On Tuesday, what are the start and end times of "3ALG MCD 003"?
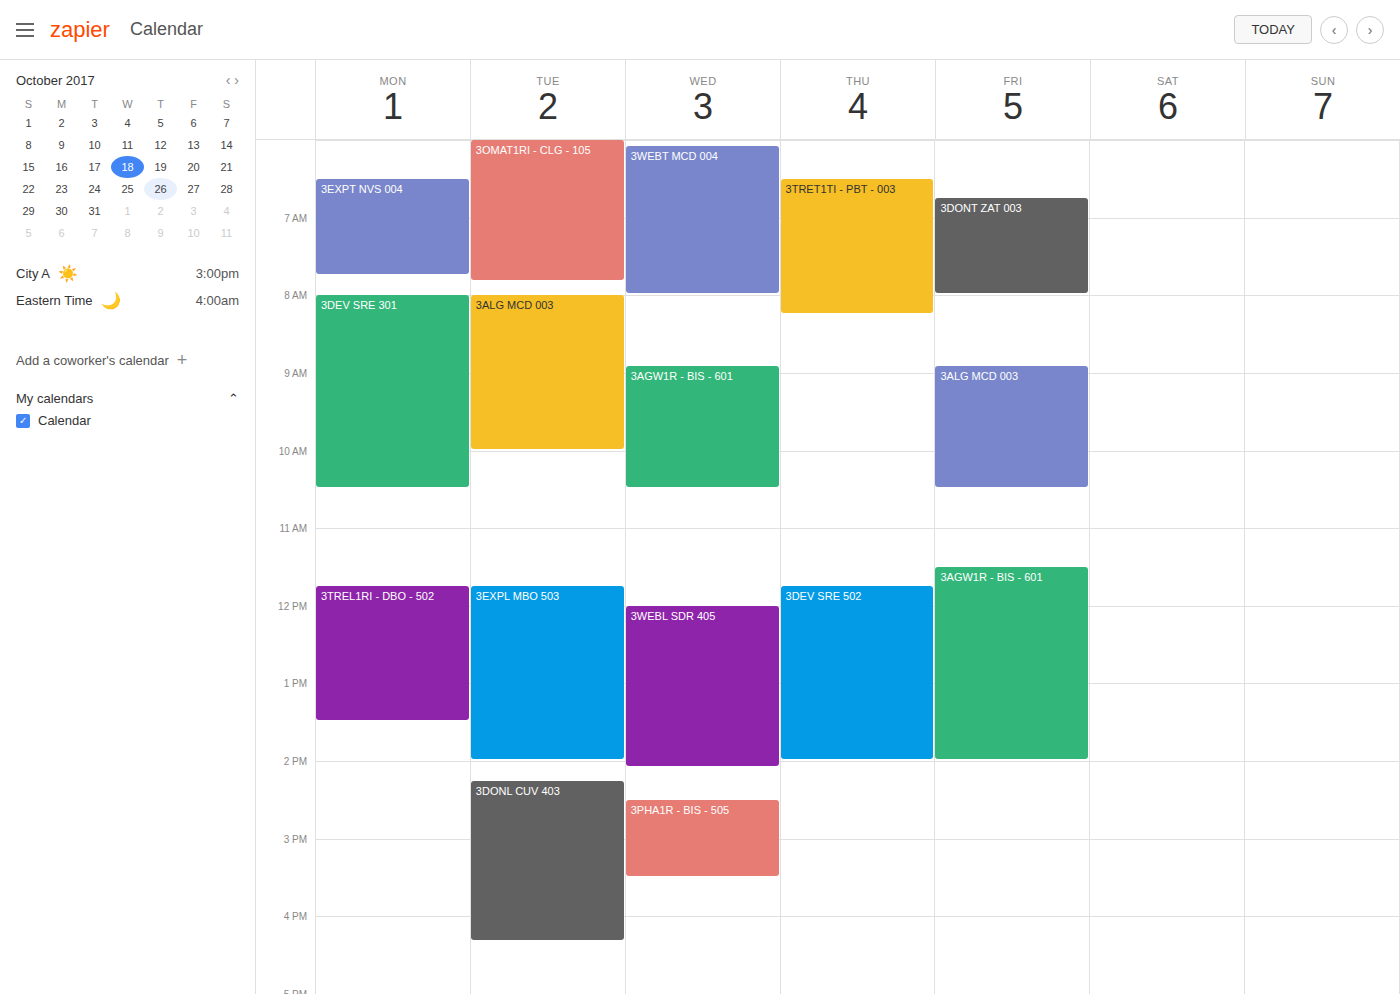
08:00 to 10:00